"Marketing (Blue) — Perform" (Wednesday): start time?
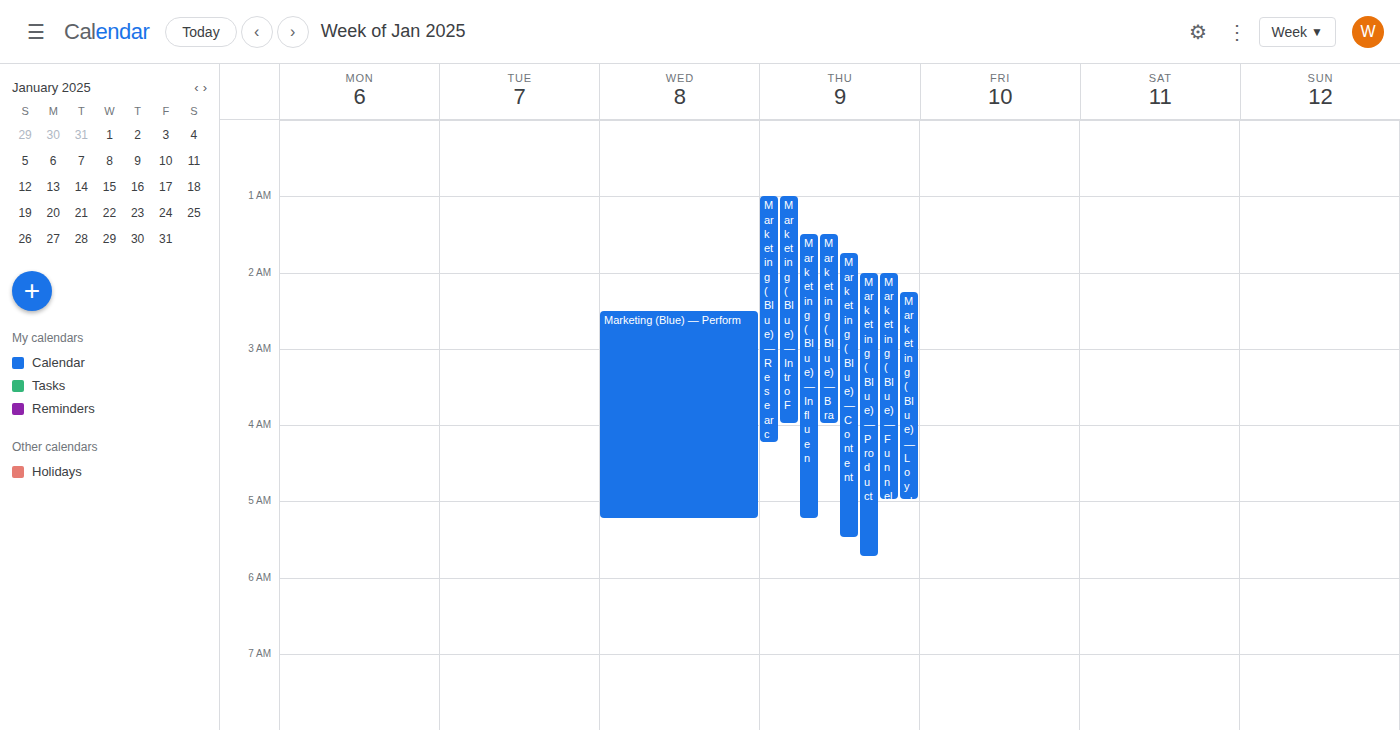
2:30 AM